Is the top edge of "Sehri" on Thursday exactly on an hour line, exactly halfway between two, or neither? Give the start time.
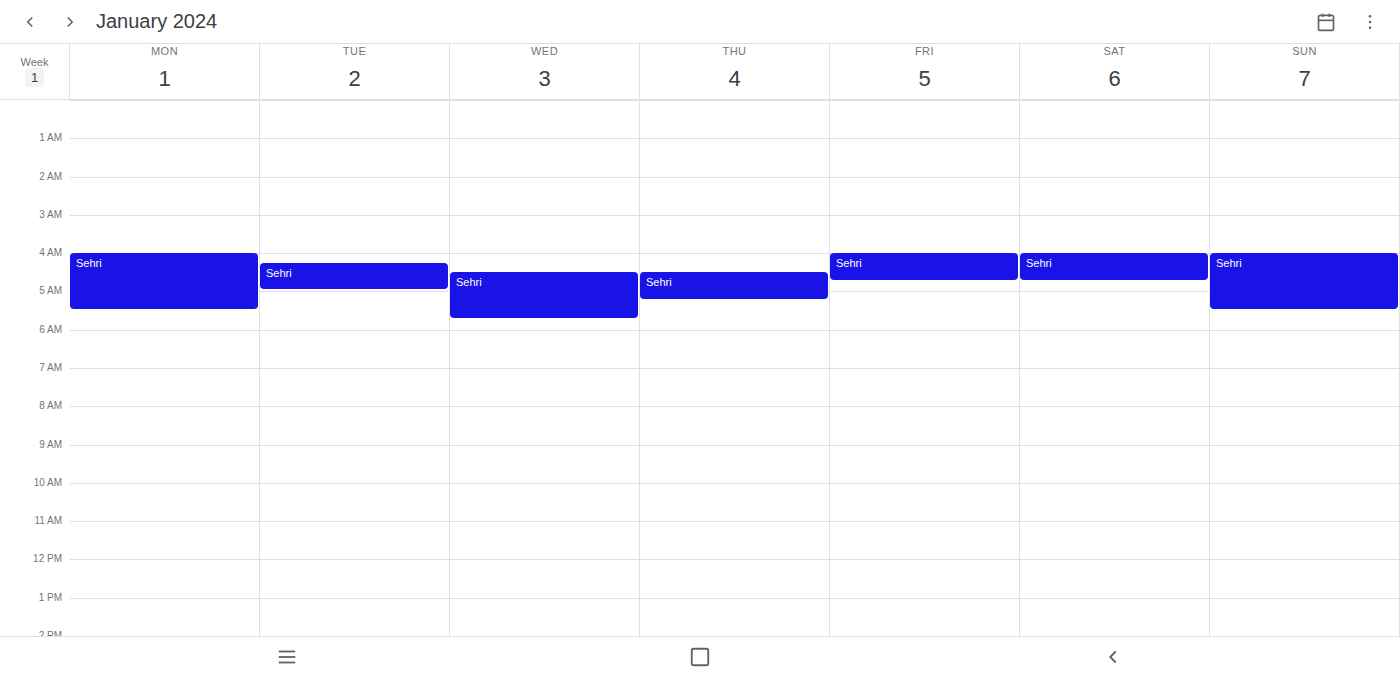
4:30 AM -- halfway between the 4 AM and 5 AM lines.